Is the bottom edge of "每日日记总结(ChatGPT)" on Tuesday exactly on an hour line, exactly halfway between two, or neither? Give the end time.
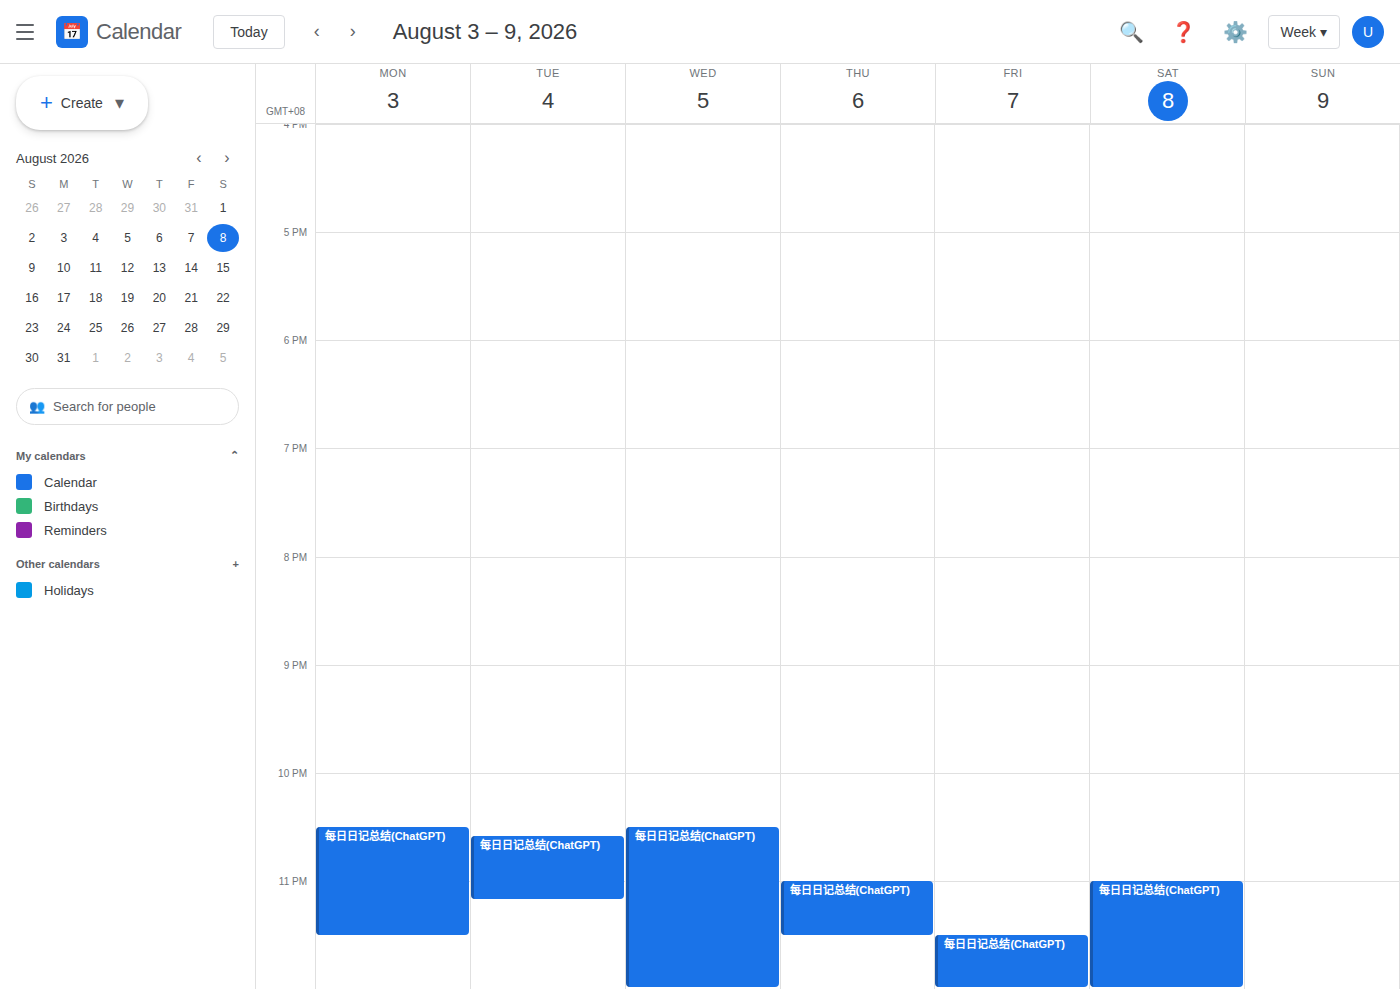
11:10 PM -- neither: 10 minutes below the 11 PM line and 50 minutes above the 12 AM line.